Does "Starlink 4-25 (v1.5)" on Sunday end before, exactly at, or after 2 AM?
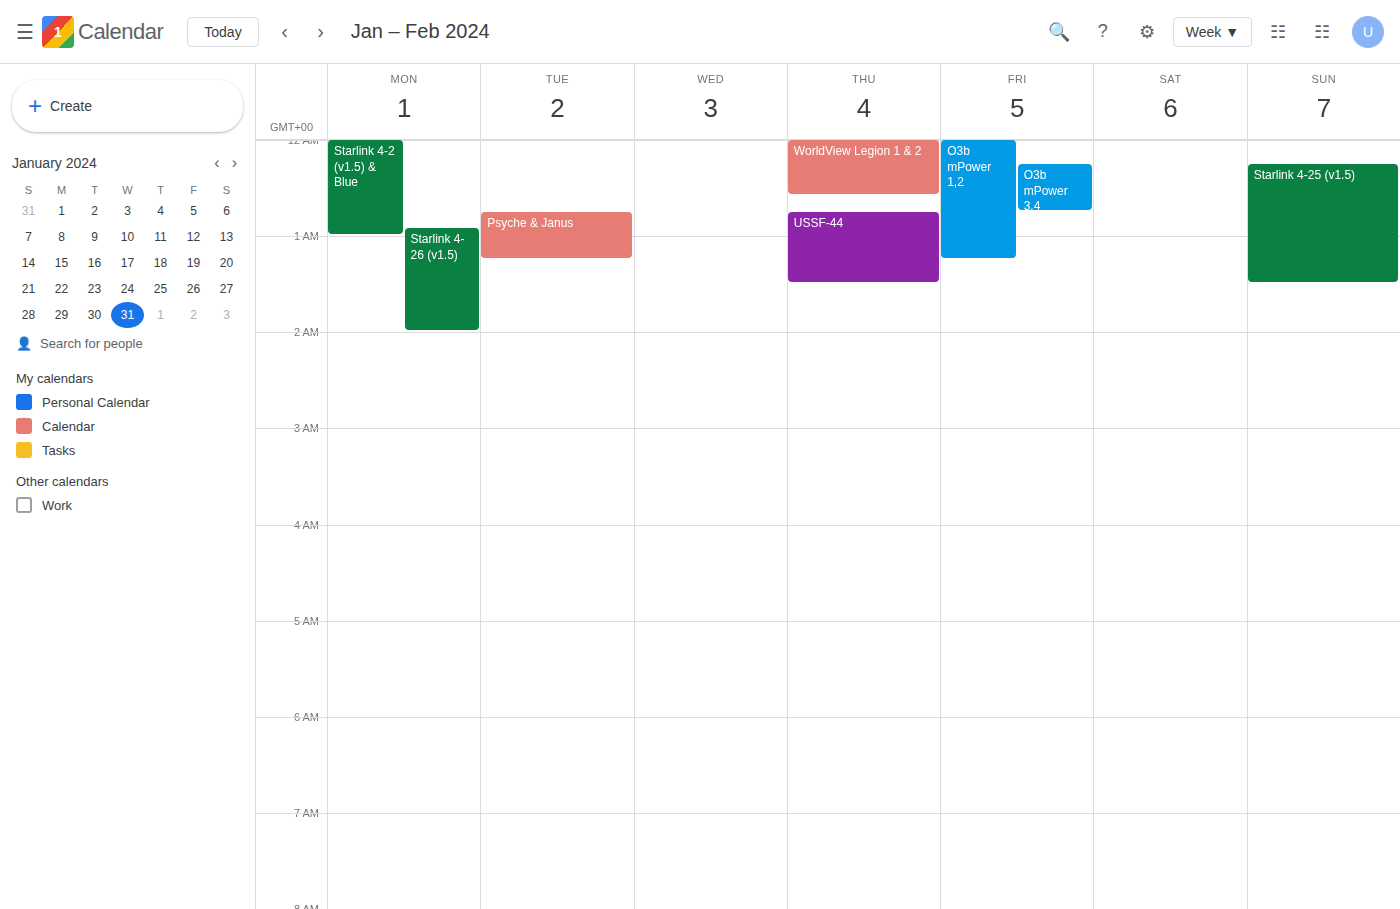
1:30 AM -- before 2 AM, 30 minutes above the 2 AM line.